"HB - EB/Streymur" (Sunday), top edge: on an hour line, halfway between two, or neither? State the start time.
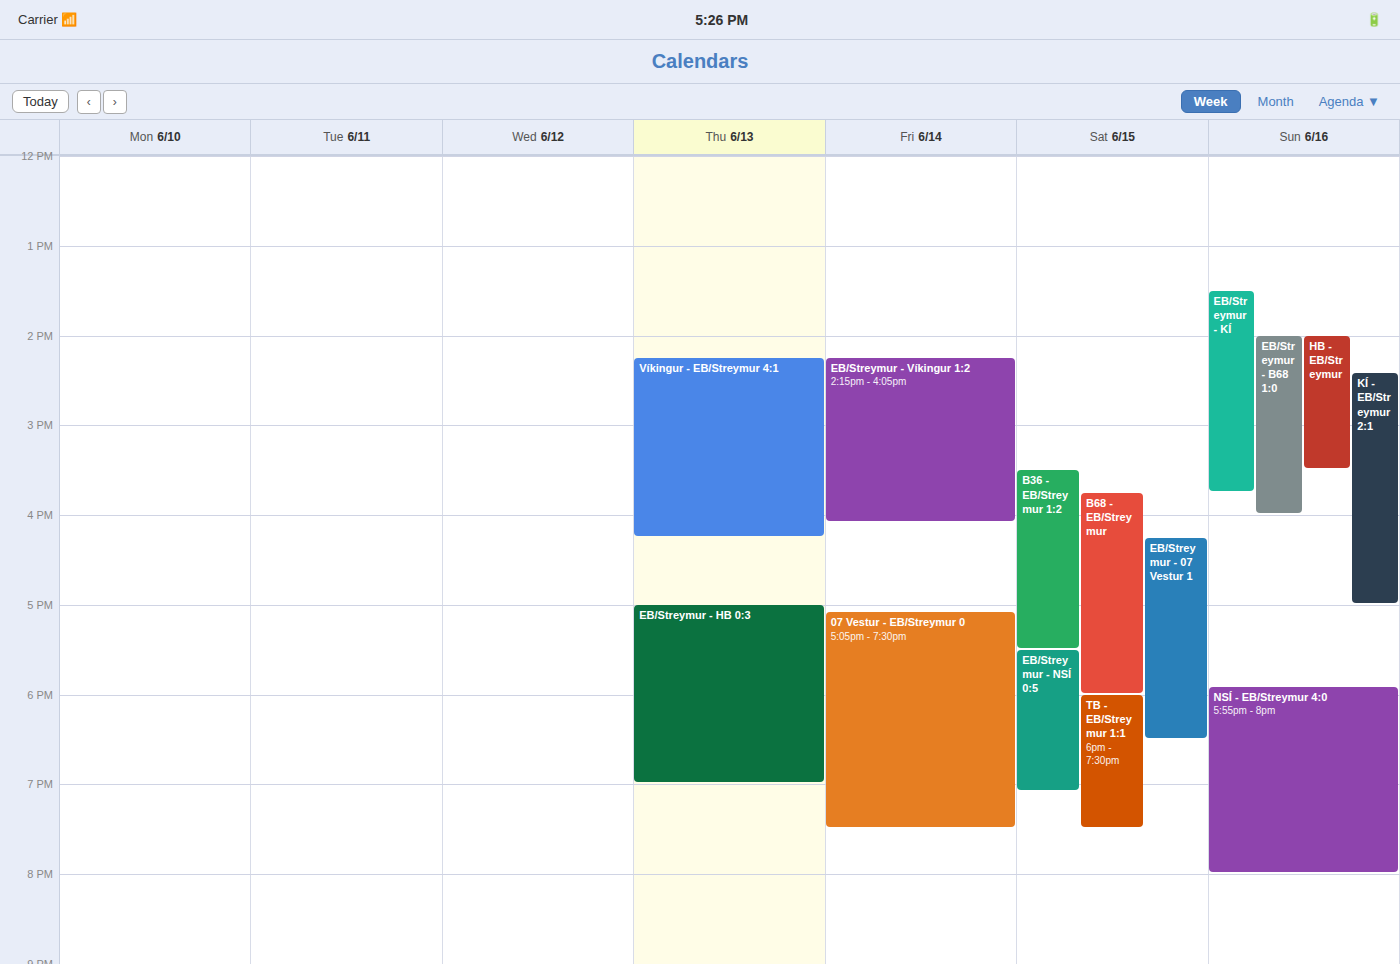
2:00 PM -- exactly on the 2 PM line.